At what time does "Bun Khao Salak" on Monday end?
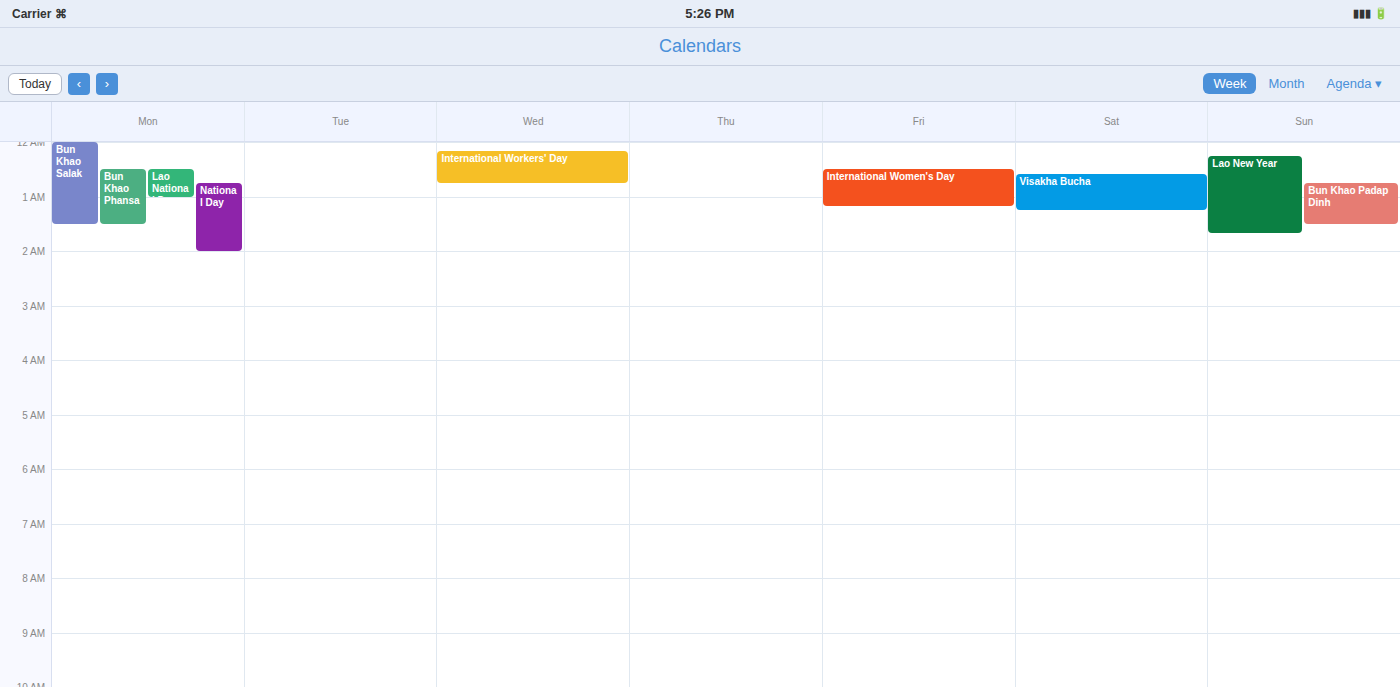
1:30 AM